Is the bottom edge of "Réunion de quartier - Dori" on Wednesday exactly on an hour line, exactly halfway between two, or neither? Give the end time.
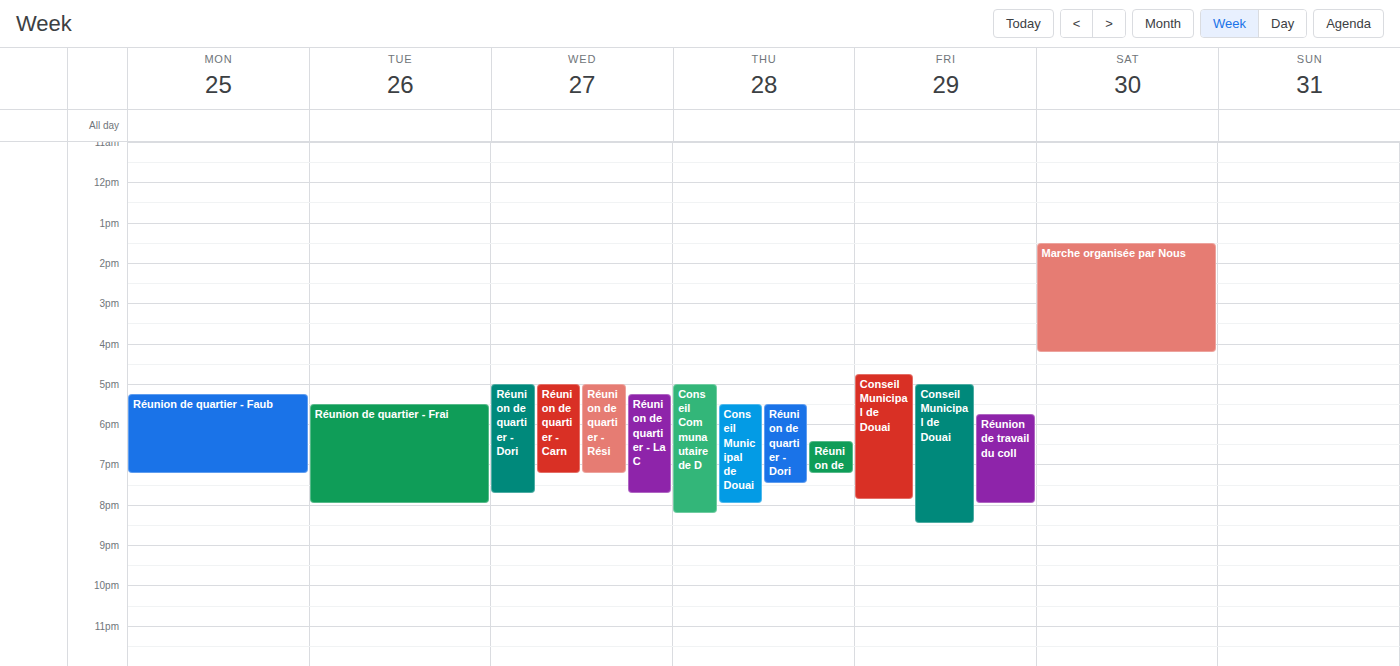
7:45 PM -- neither: three quarters of the way from the 7 PM line to the 8 PM line.